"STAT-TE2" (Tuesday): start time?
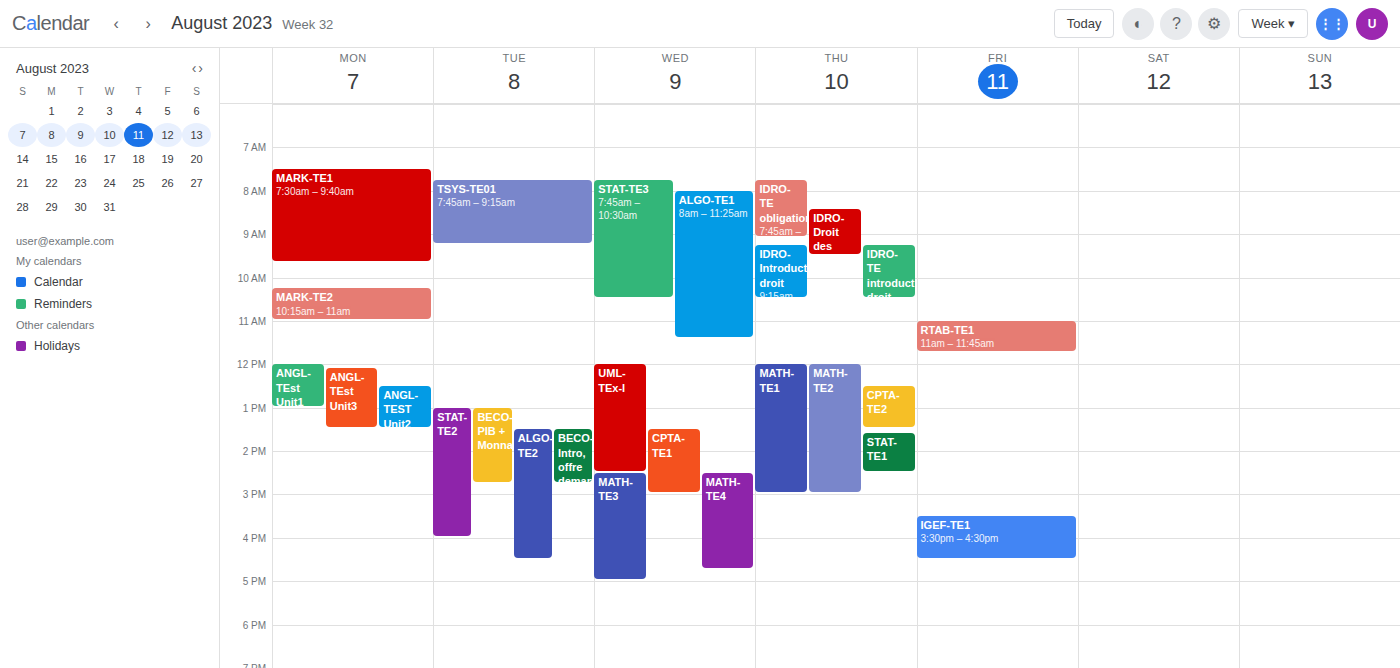
1:00 PM